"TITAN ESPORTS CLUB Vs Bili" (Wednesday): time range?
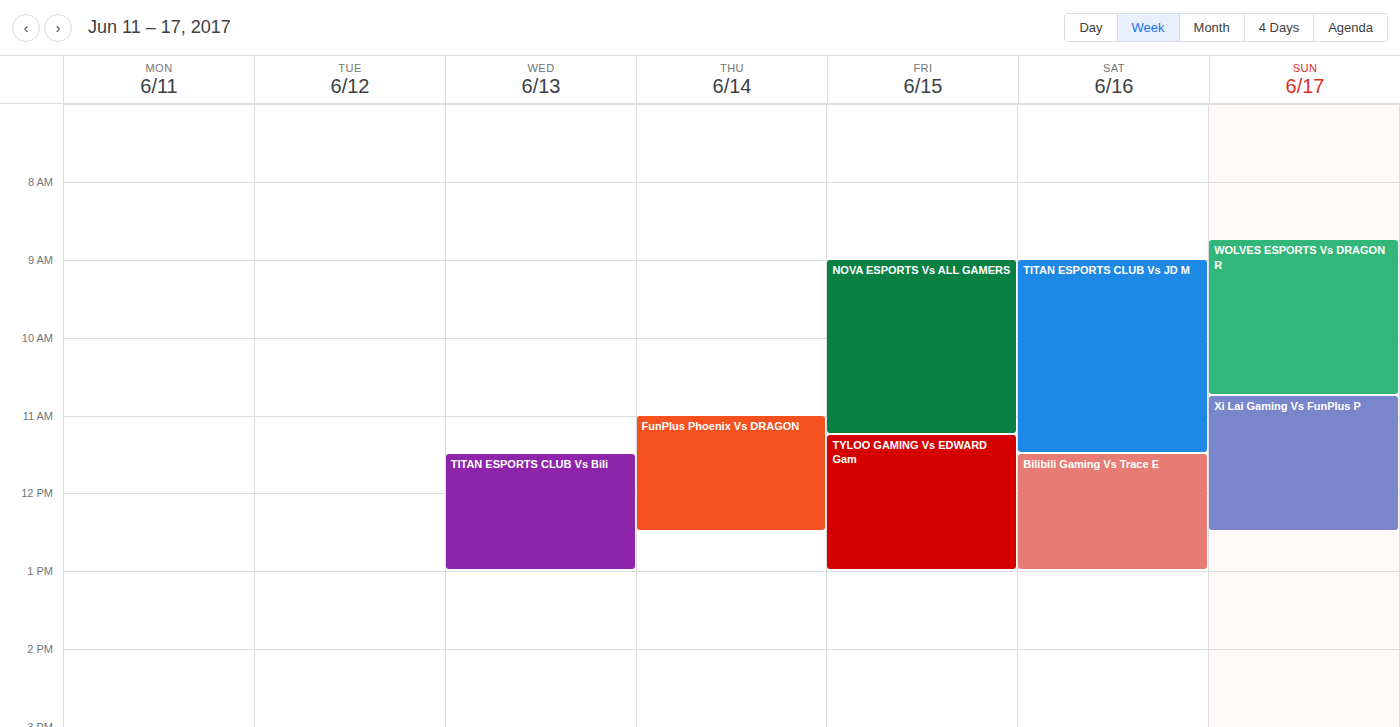
11:30 AM to 1:00 PM